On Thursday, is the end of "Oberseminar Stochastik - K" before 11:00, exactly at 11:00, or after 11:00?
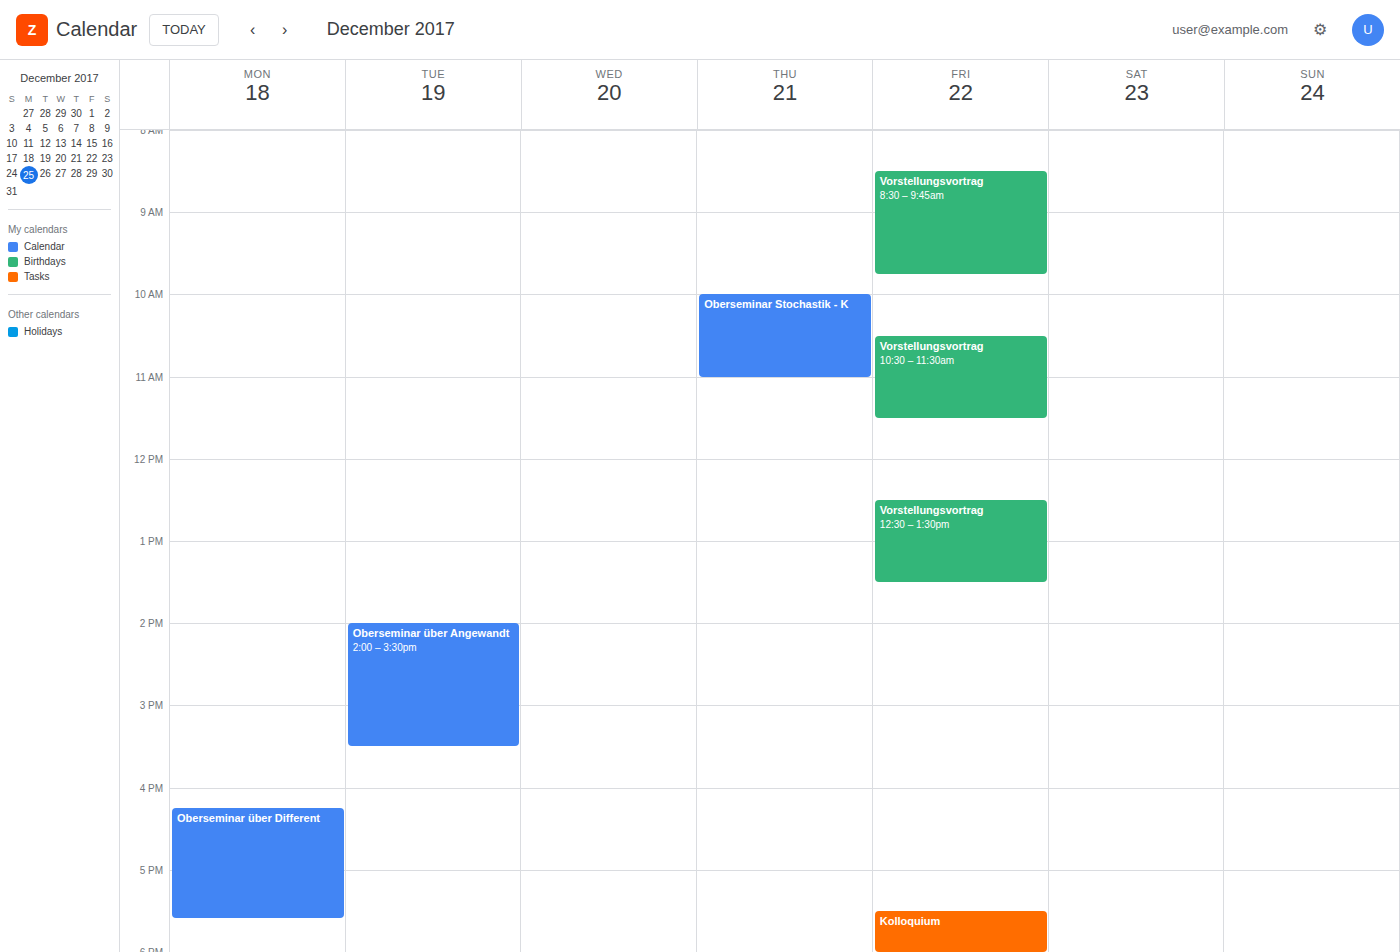
11:00 -- exactly at 11:00, on the 11:00 line.